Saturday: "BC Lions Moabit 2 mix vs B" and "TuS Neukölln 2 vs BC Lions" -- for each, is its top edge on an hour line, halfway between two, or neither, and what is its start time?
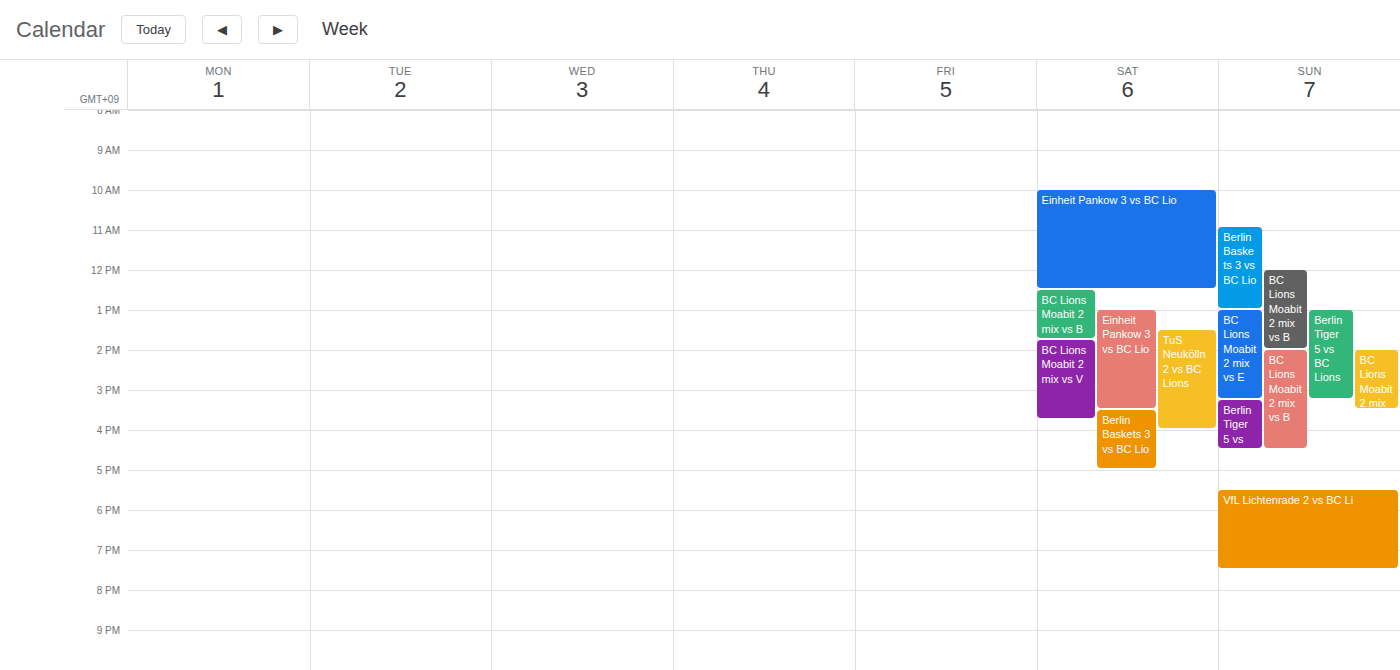
"BC Lions Moabit 2 mix vs B": 12:30 PM, halfway between the 12 PM and 1 PM lines. "TuS Neukölln 2 vs BC Lions": 1:30 PM, halfway between the 1 PM and 2 PM lines.